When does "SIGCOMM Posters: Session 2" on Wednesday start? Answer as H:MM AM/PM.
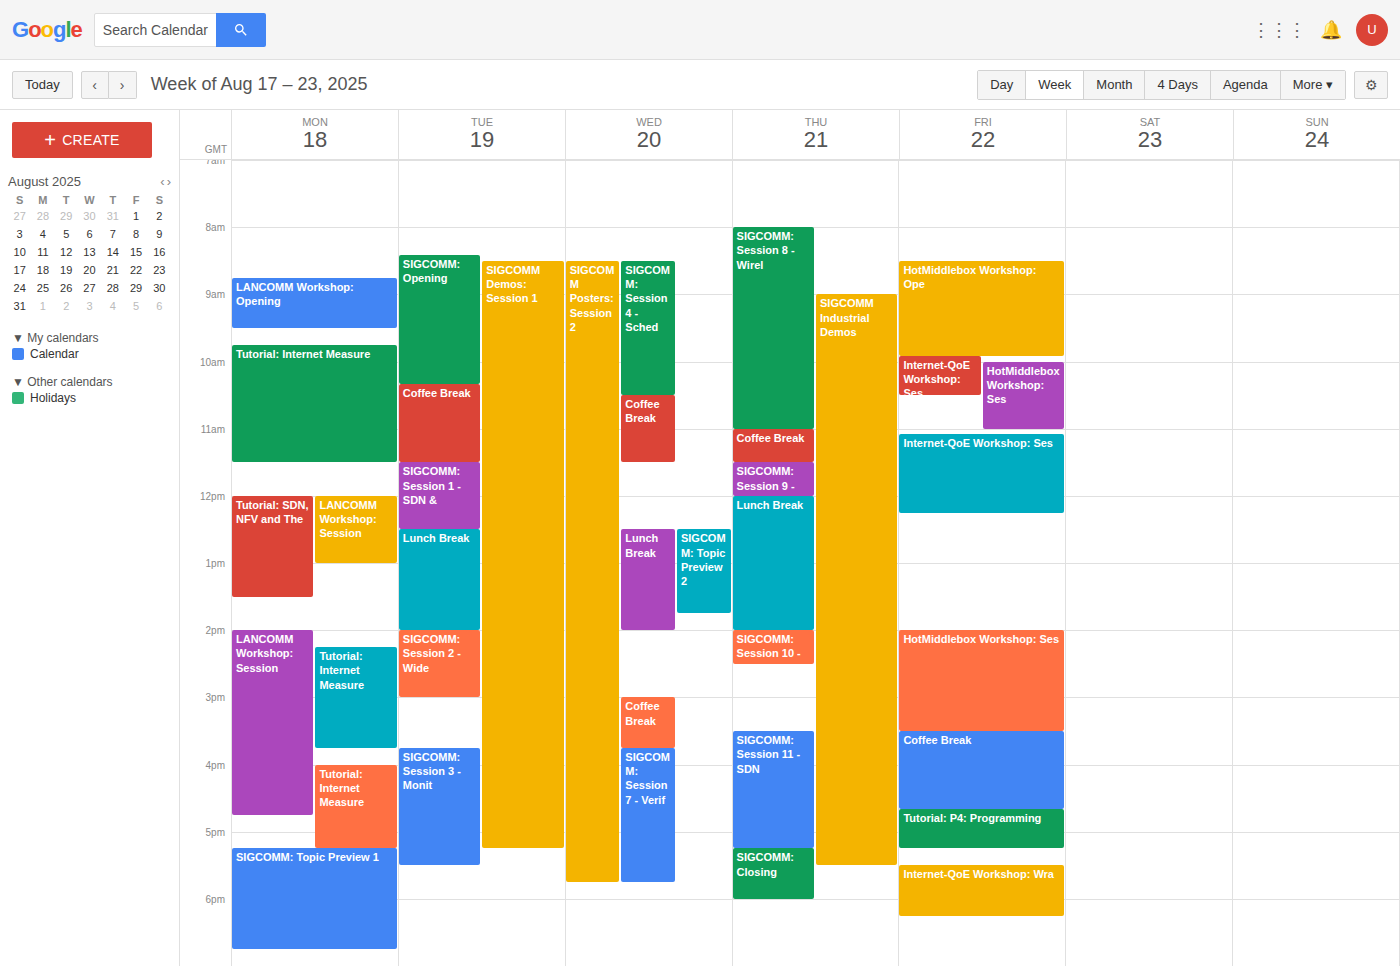
8:30 AM